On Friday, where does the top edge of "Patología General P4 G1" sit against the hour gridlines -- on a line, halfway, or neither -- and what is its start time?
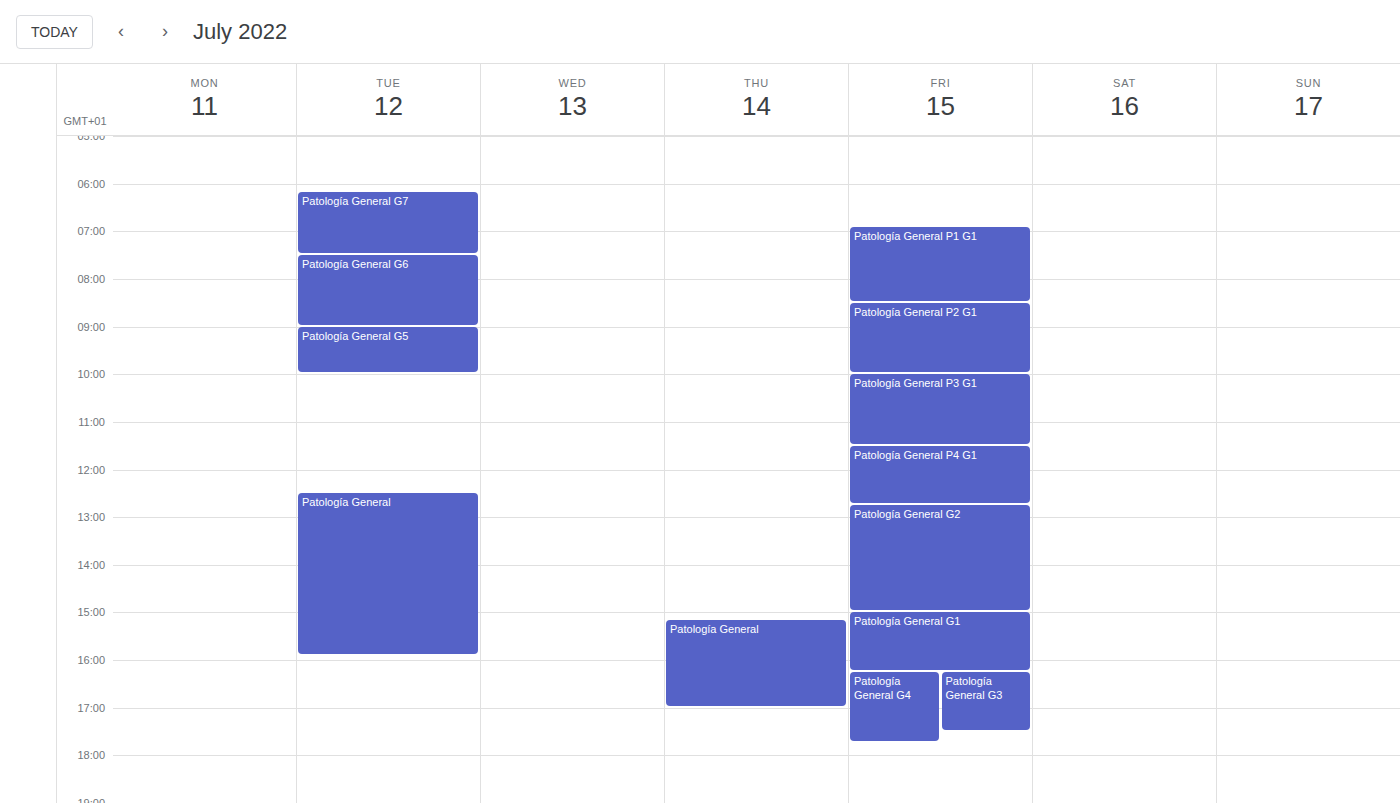
11:30 -- halfway between the 11:00 and 12:00 lines.